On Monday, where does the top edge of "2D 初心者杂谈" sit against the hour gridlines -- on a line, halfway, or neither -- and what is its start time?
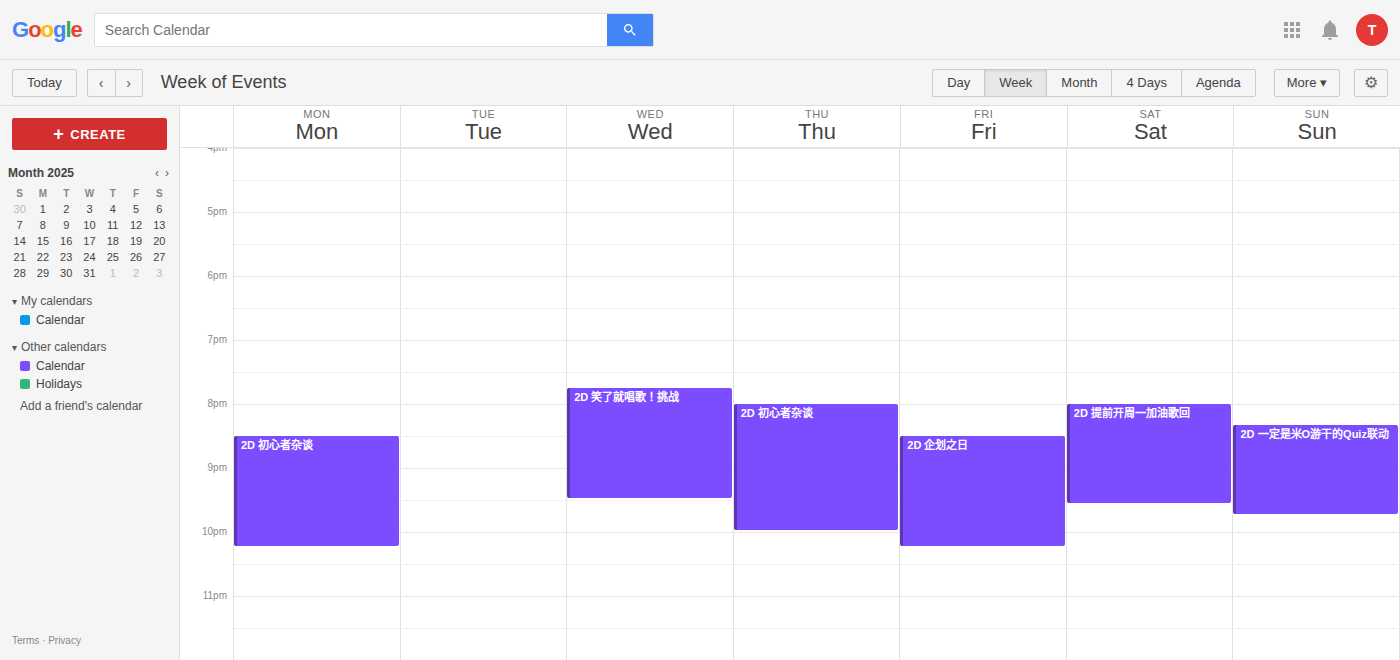
8:30 PM -- halfway between the 8 PM and 9 PM lines.